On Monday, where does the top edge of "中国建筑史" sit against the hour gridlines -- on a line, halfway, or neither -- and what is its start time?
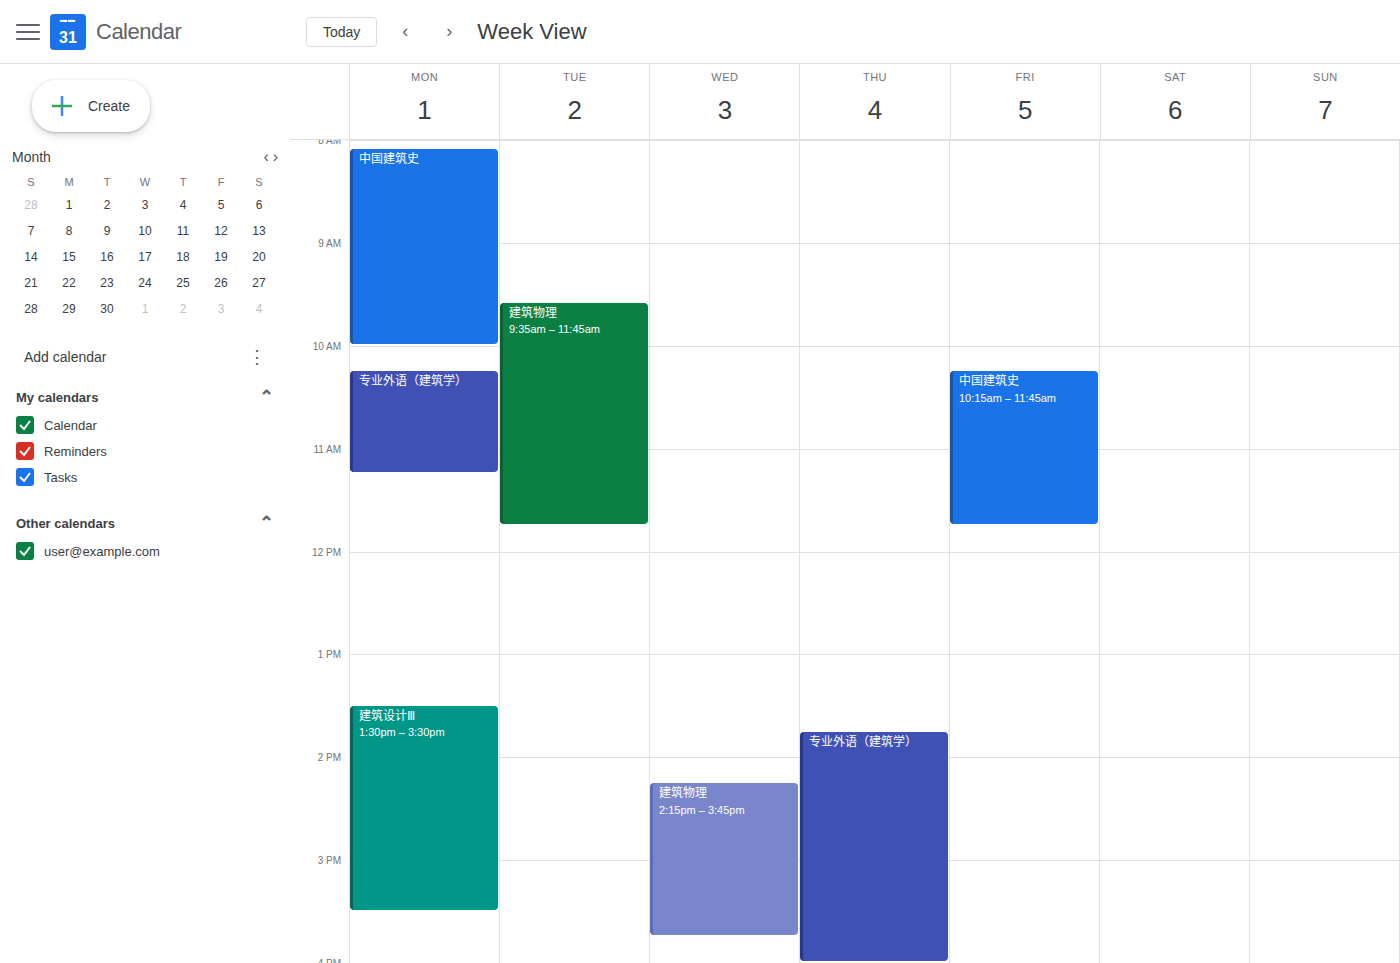
8:05 AM -- neither: 5 minutes below the 8 AM line and 55 minutes above the 9 AM line.